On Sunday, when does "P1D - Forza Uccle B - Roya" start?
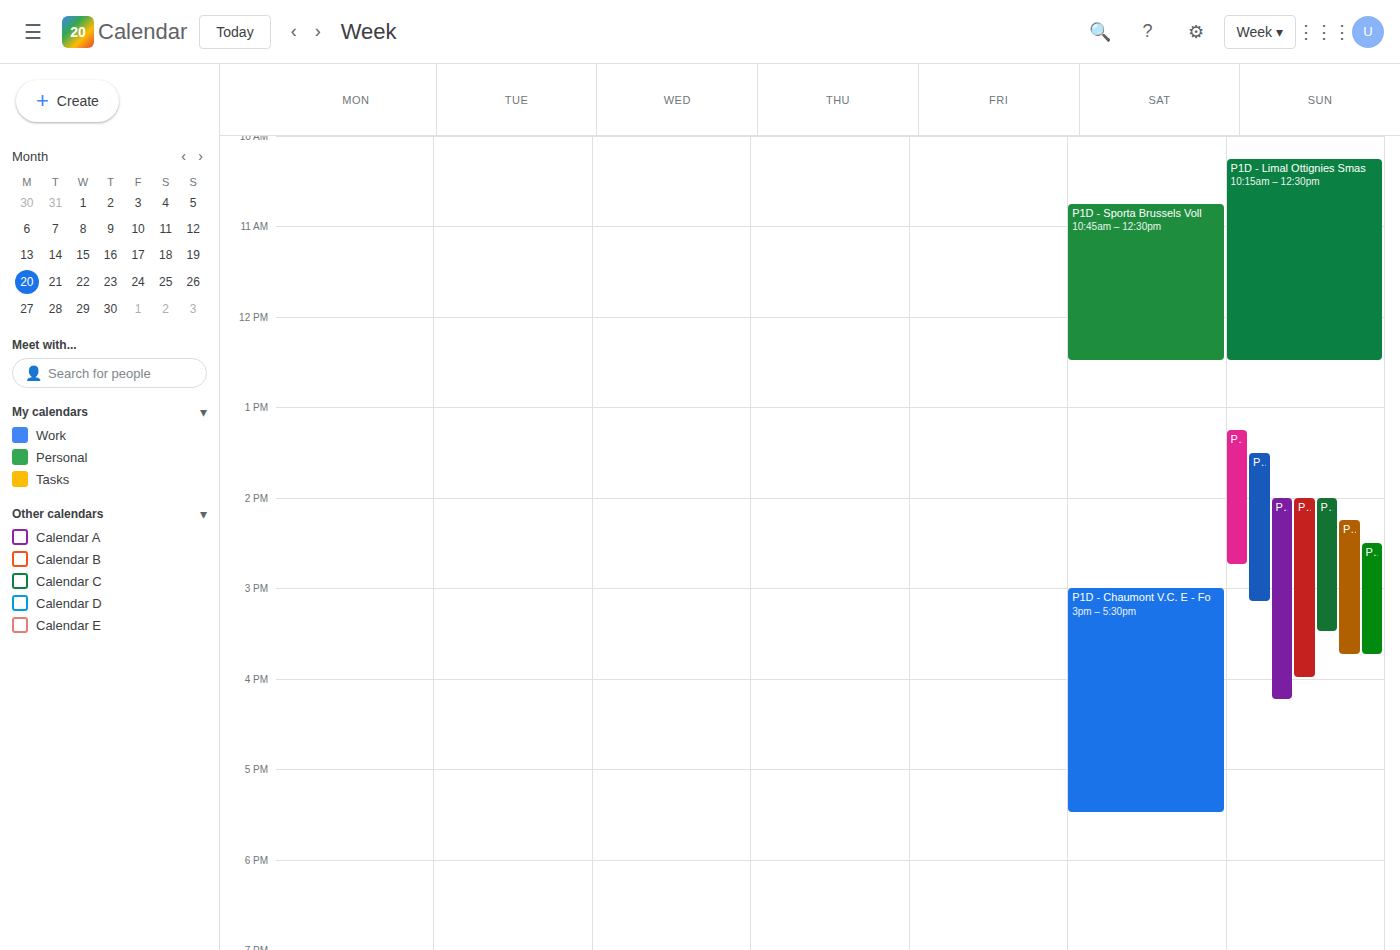
1:30 PM